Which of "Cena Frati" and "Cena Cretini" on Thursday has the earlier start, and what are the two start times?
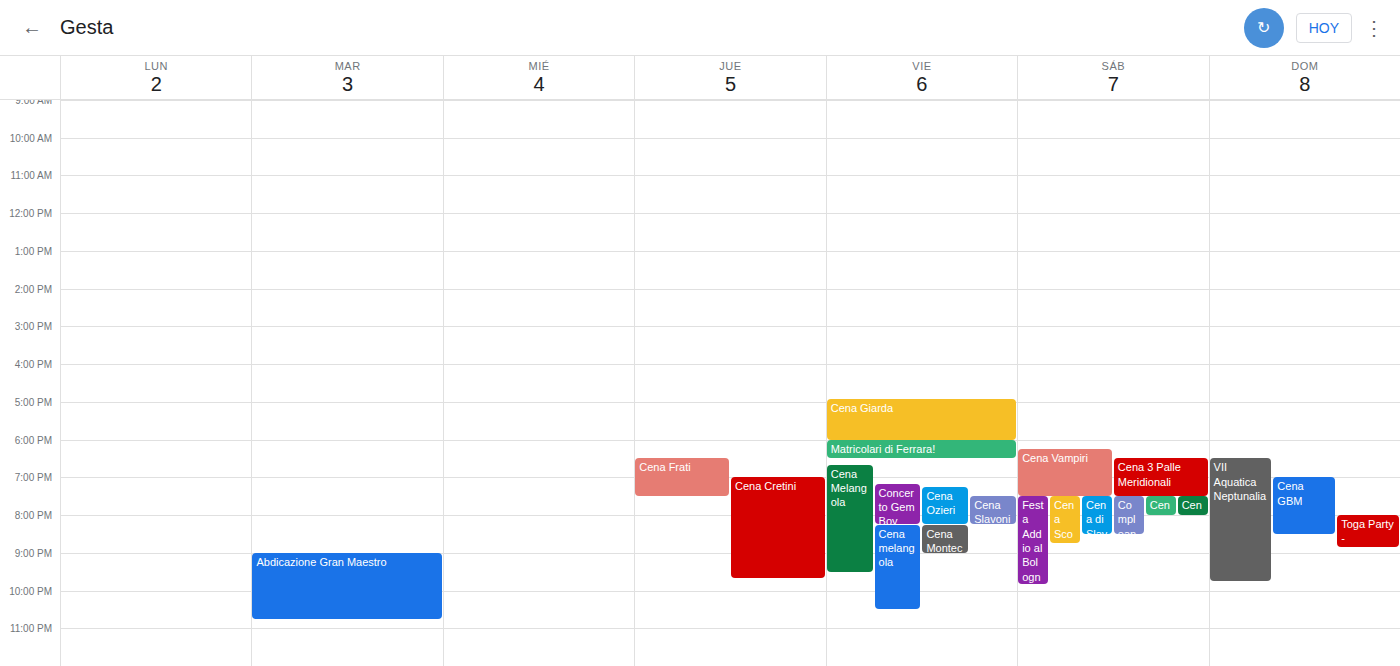
"Cena Frati" 6:30 PM; "Cena Cretini" 7:00 PM.